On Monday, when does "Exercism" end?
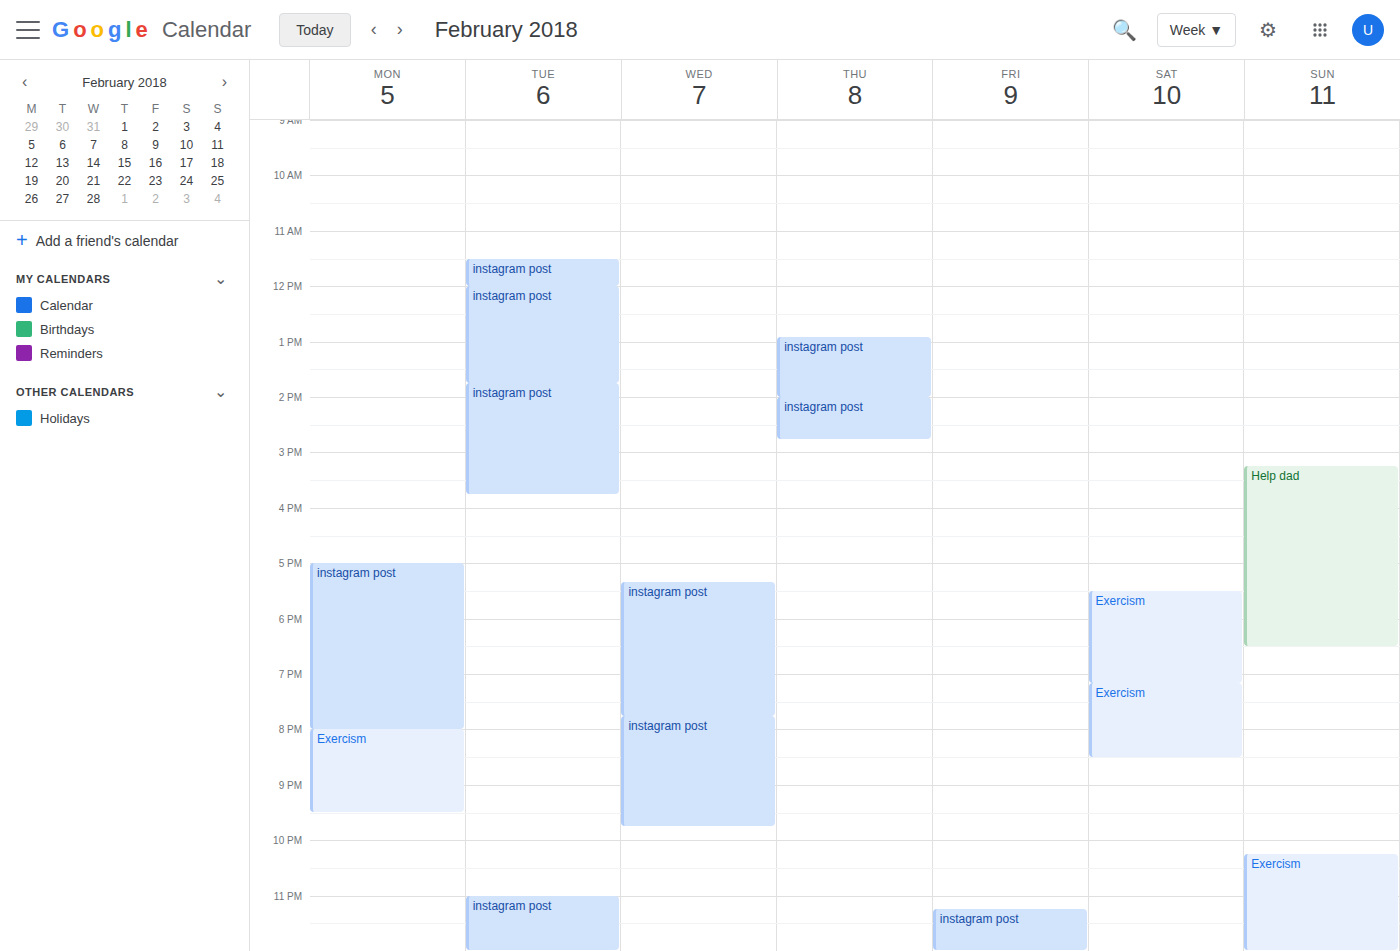
9:30 PM